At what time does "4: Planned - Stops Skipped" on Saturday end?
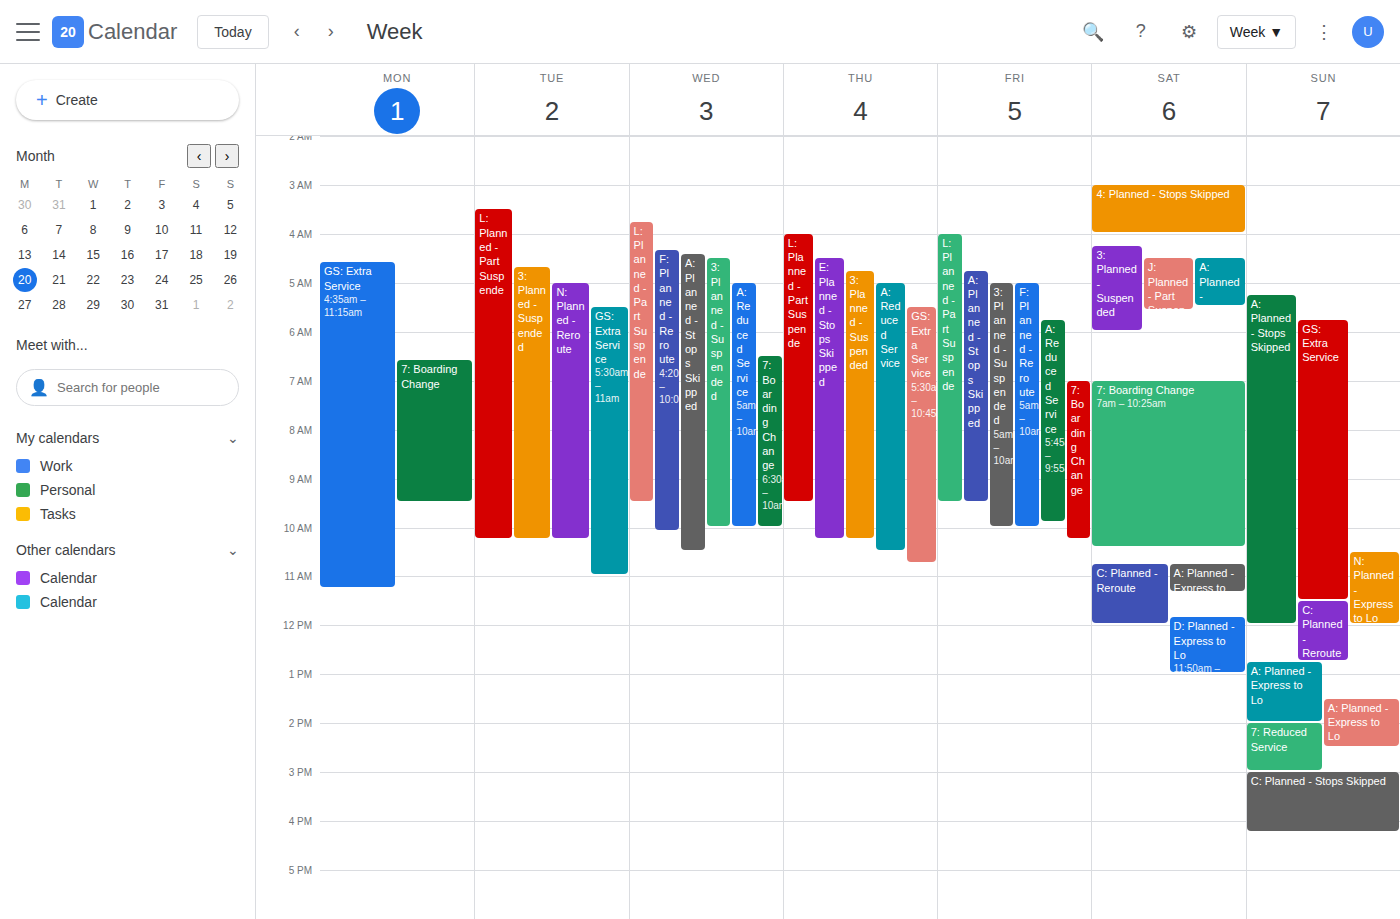
4:00 AM